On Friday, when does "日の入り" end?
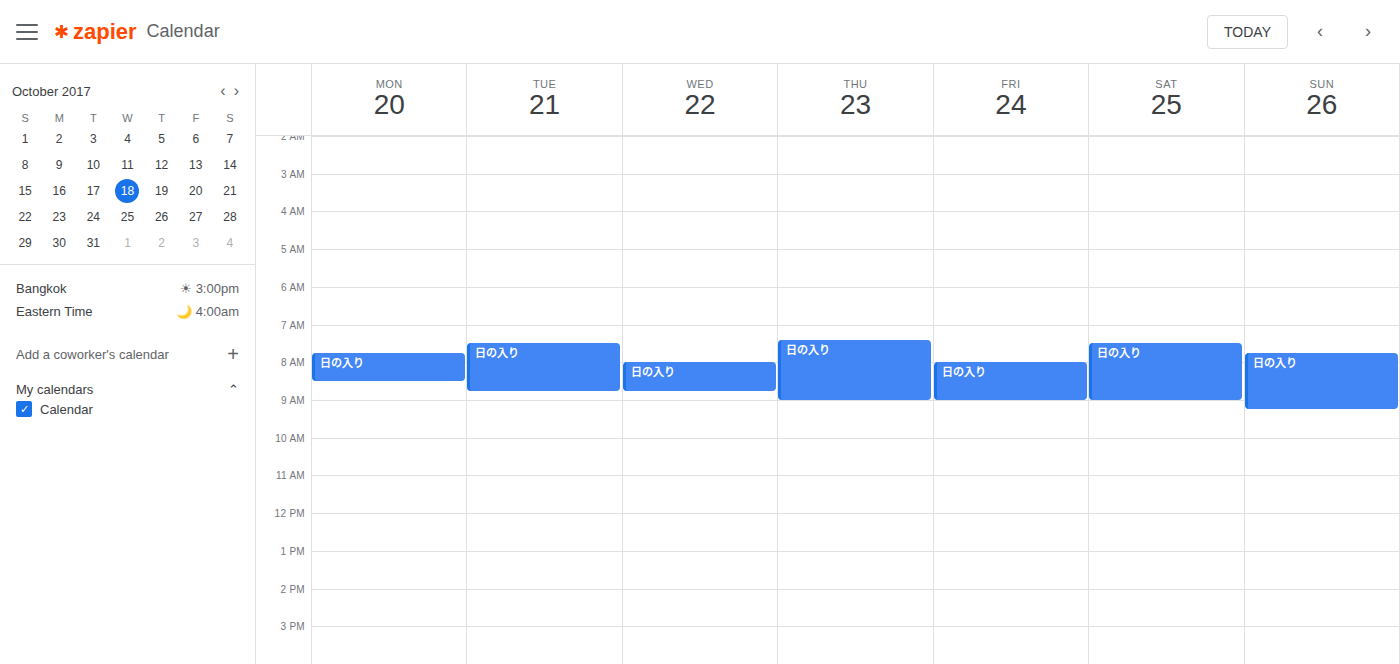
9:00 AM